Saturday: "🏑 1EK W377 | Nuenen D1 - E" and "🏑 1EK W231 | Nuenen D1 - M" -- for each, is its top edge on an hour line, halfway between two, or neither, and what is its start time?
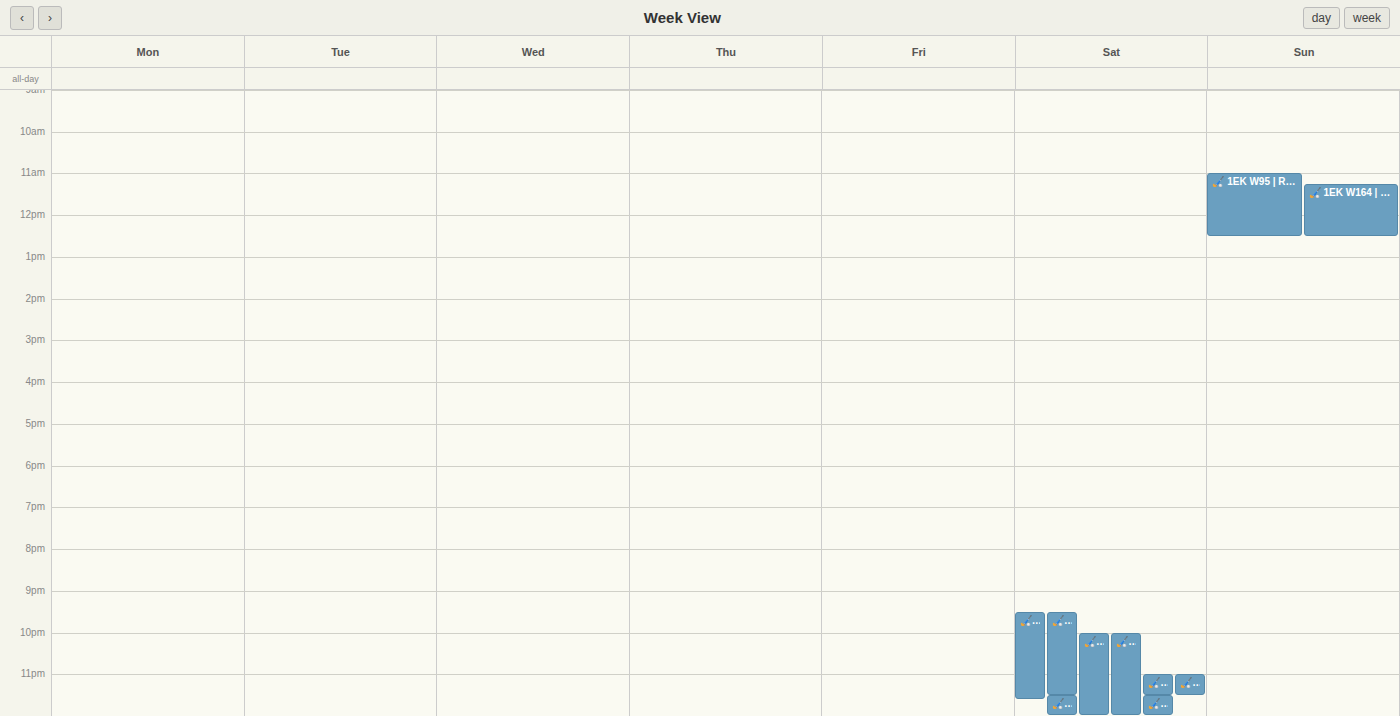
"🏑 1EK W377 | Nuenen D1 - E": 9:30 PM, halfway between the 9 PM and 10 PM lines. "🏑 1EK W231 | Nuenen D1 - M": 11:30 PM, halfway between the 11 PM and 12 AM lines.